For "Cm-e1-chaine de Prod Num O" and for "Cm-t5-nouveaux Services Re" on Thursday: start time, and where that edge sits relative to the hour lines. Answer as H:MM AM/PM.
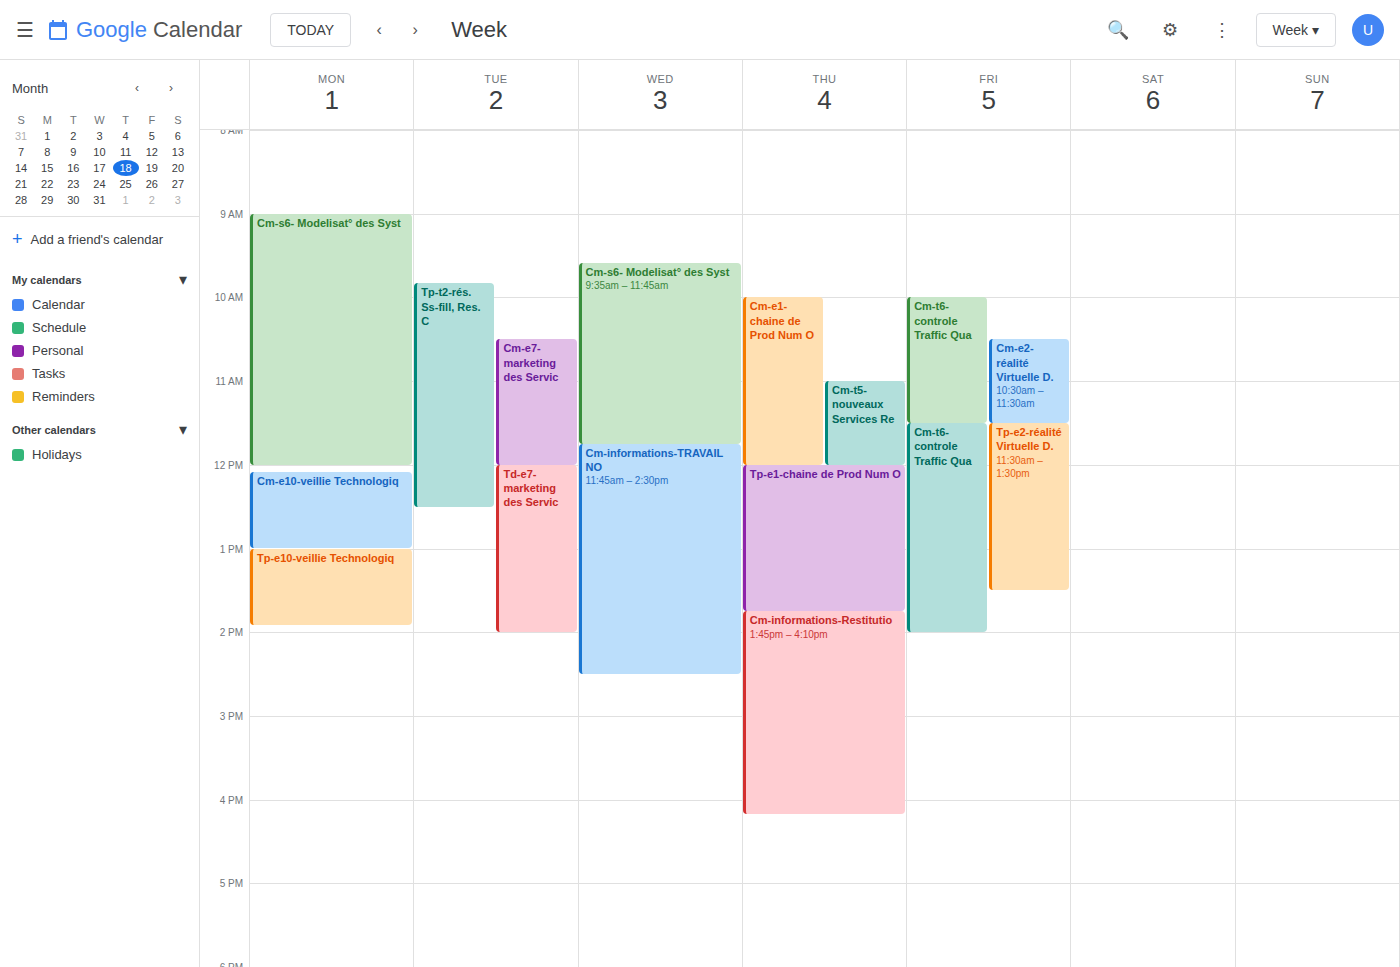
"Cm-e1-chaine de Prod Num O": 10:00 AM, exactly on the 10 AM line. "Cm-t5-nouveaux Services Re": 11:00 AM, exactly on the 11 AM line.